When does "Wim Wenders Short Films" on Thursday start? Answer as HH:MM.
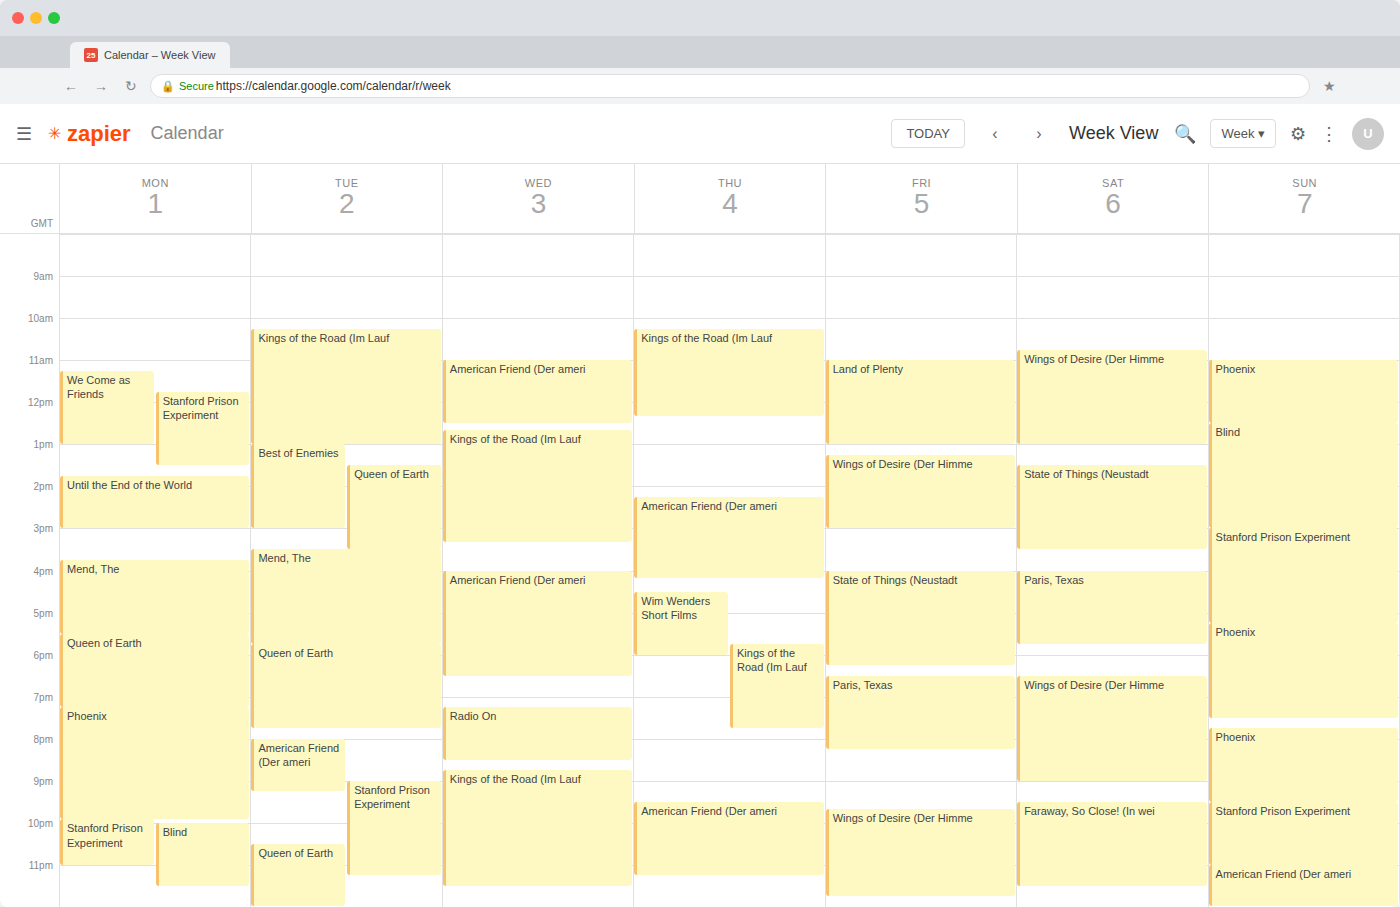
16:30